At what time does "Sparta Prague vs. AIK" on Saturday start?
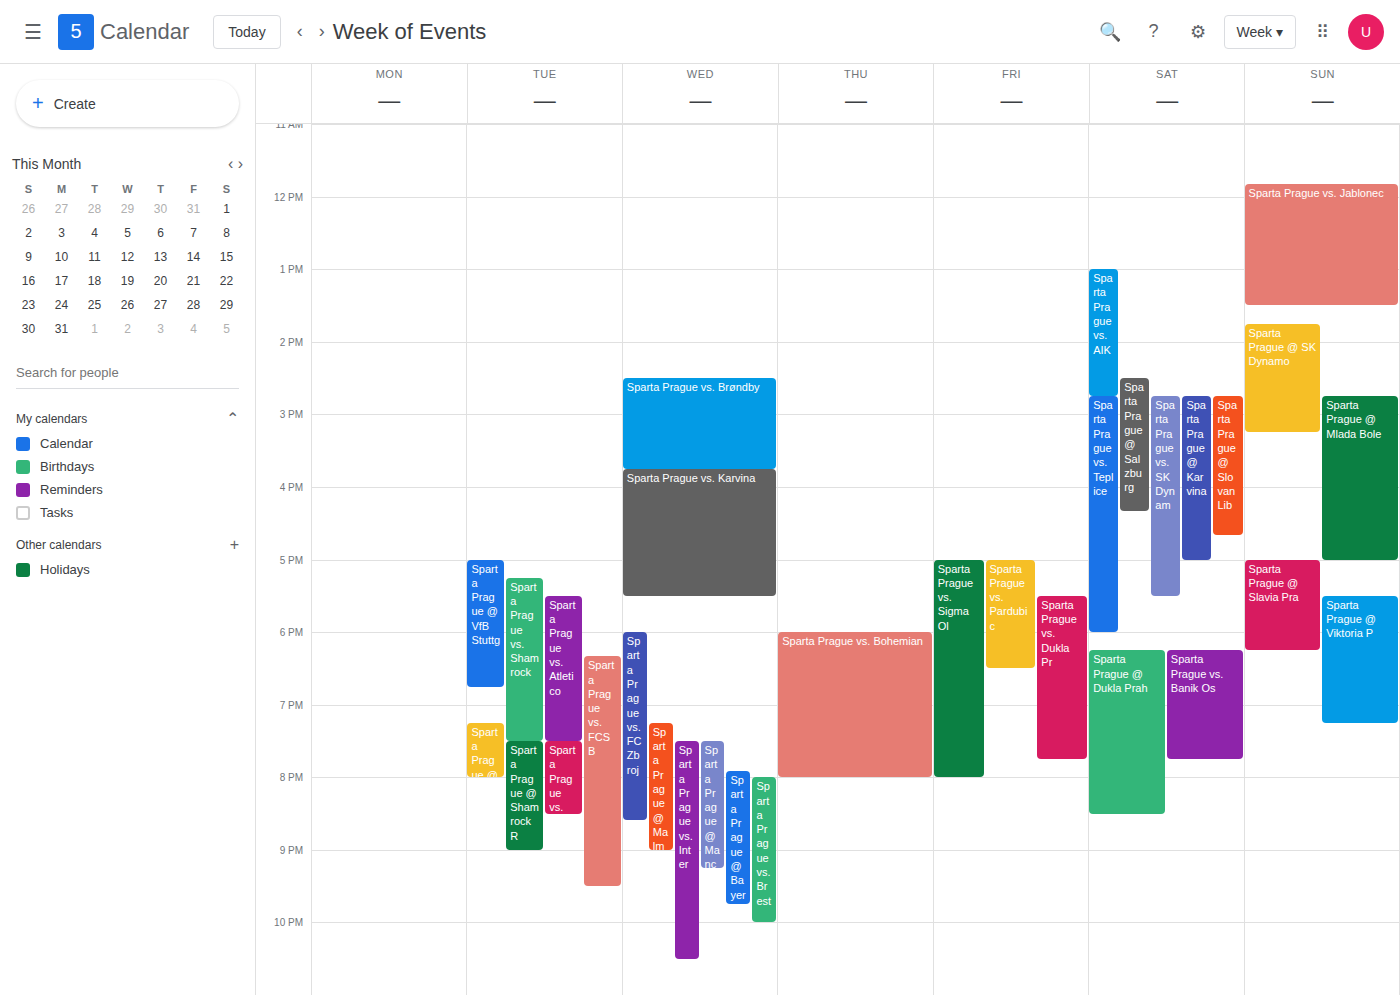
1:00 PM